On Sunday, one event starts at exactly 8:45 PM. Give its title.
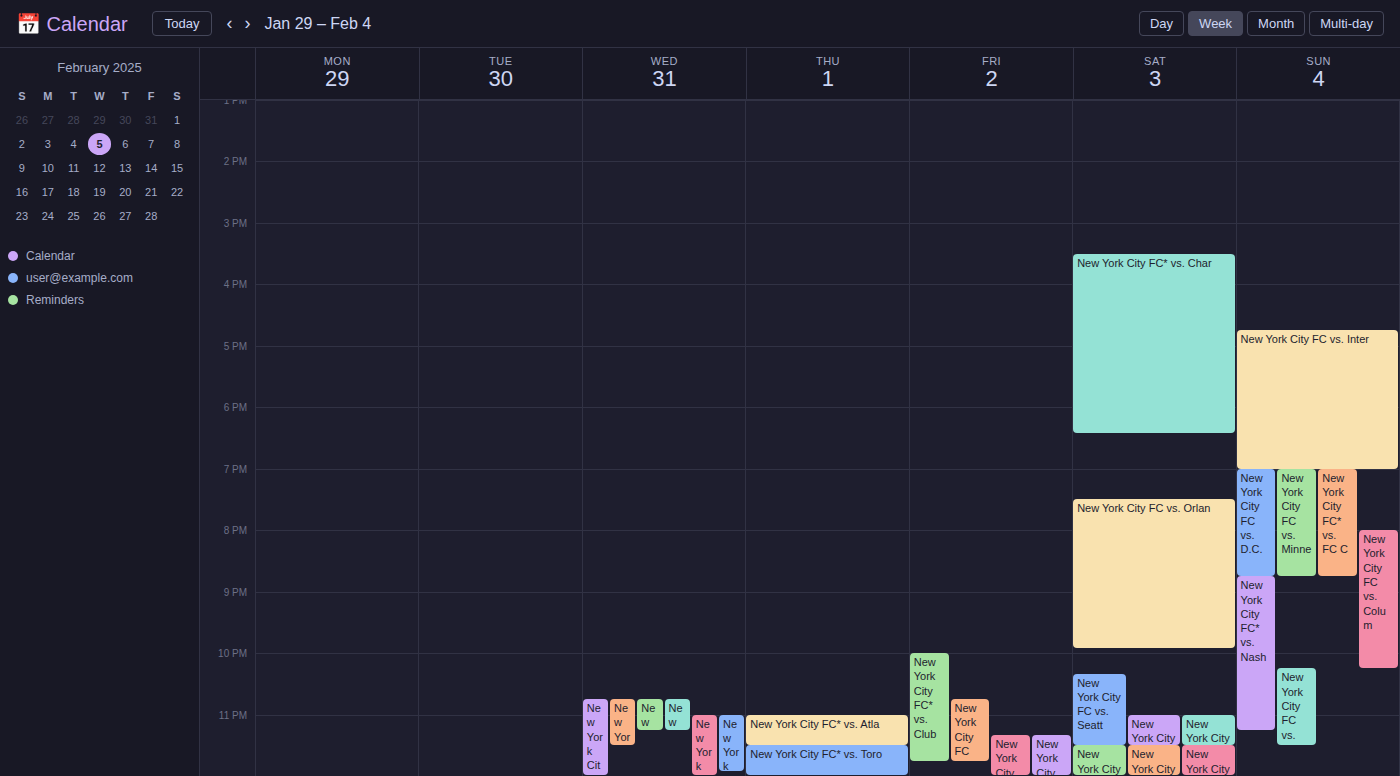
"New York City FC* vs. Nash"